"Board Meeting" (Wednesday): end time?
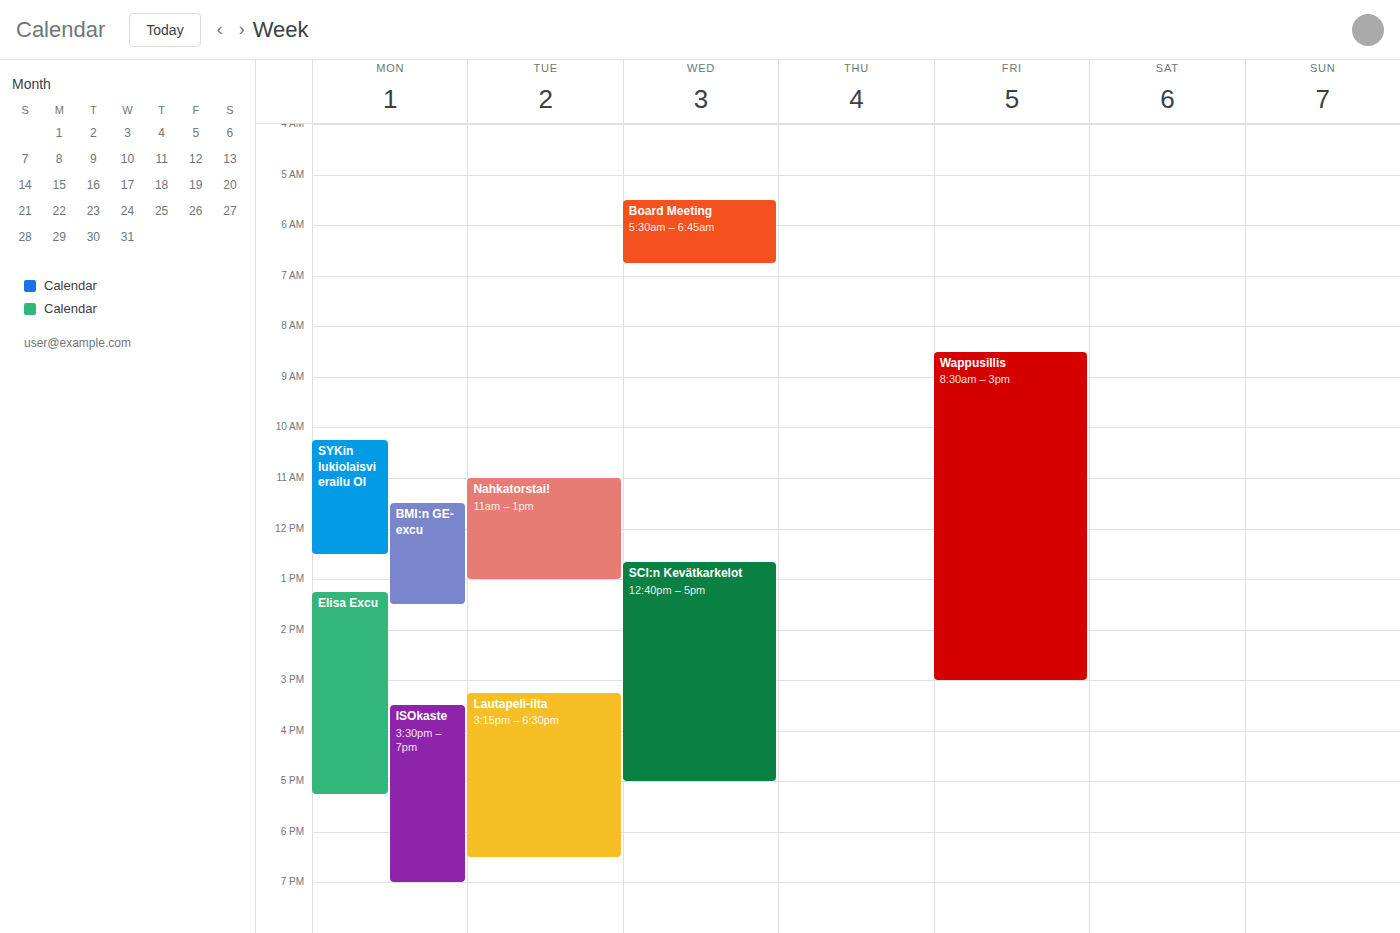
6:45 AM